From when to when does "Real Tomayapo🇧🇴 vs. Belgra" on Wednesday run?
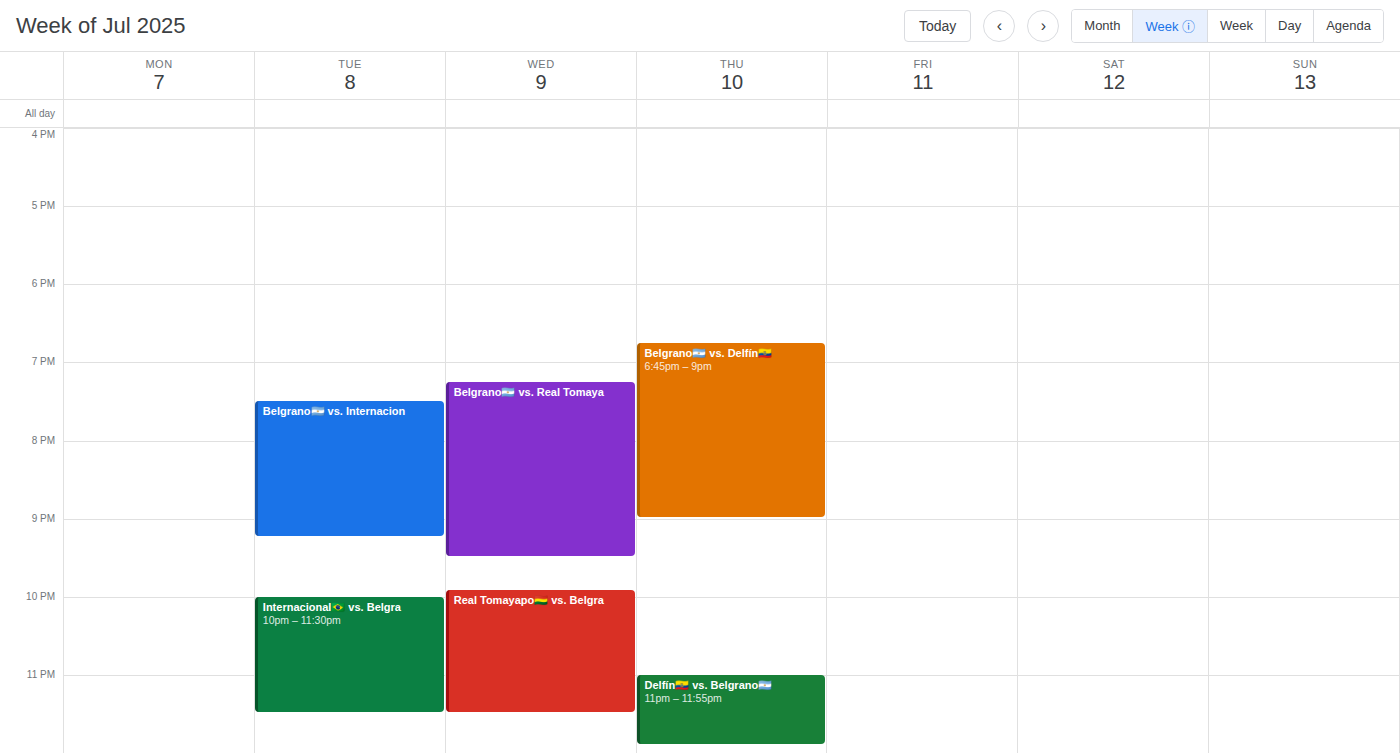
9:55 PM to 11:30 PM